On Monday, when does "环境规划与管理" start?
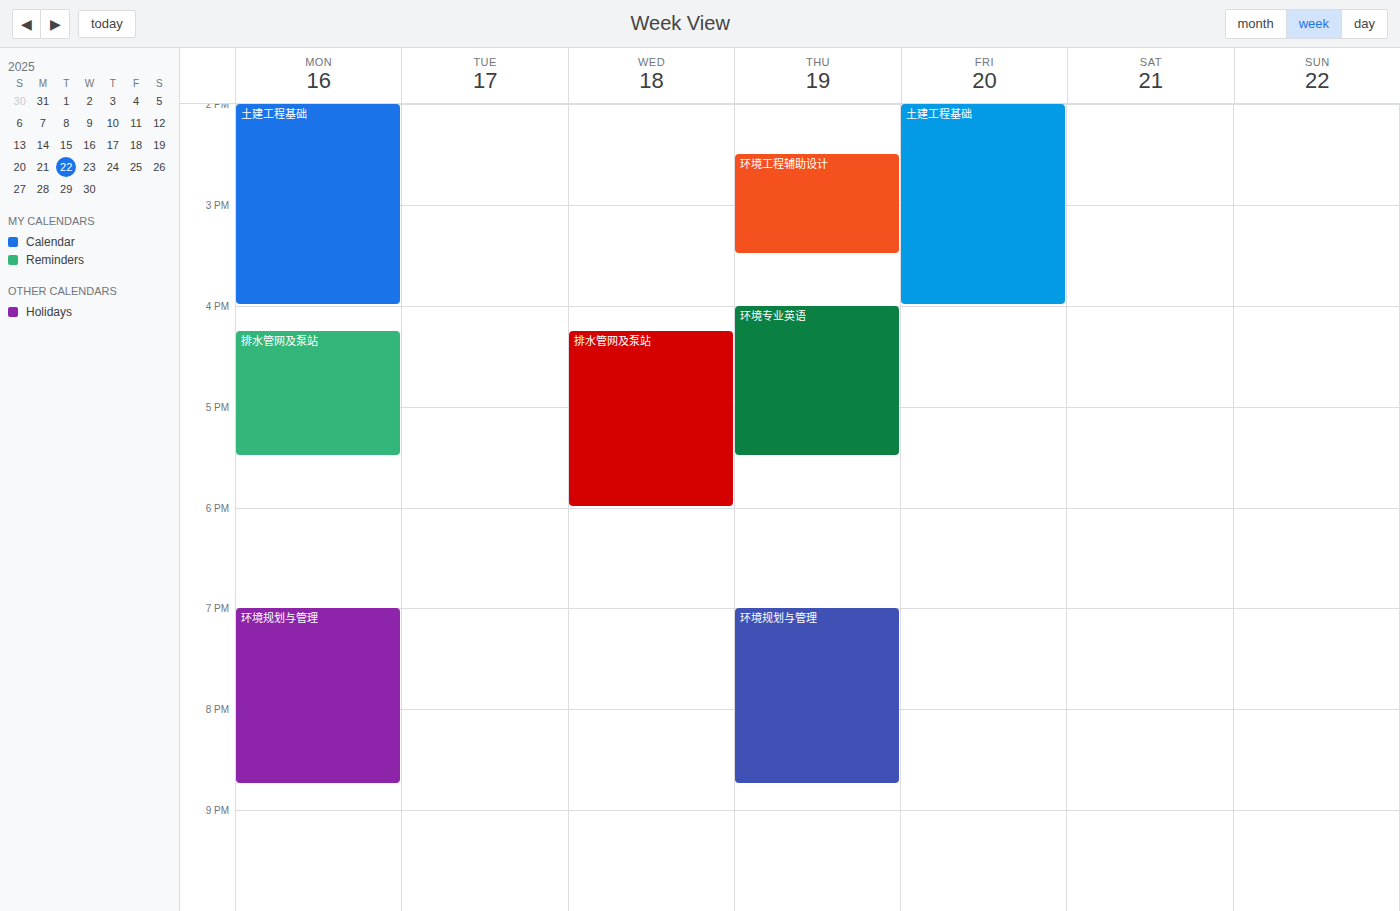
7:00 PM